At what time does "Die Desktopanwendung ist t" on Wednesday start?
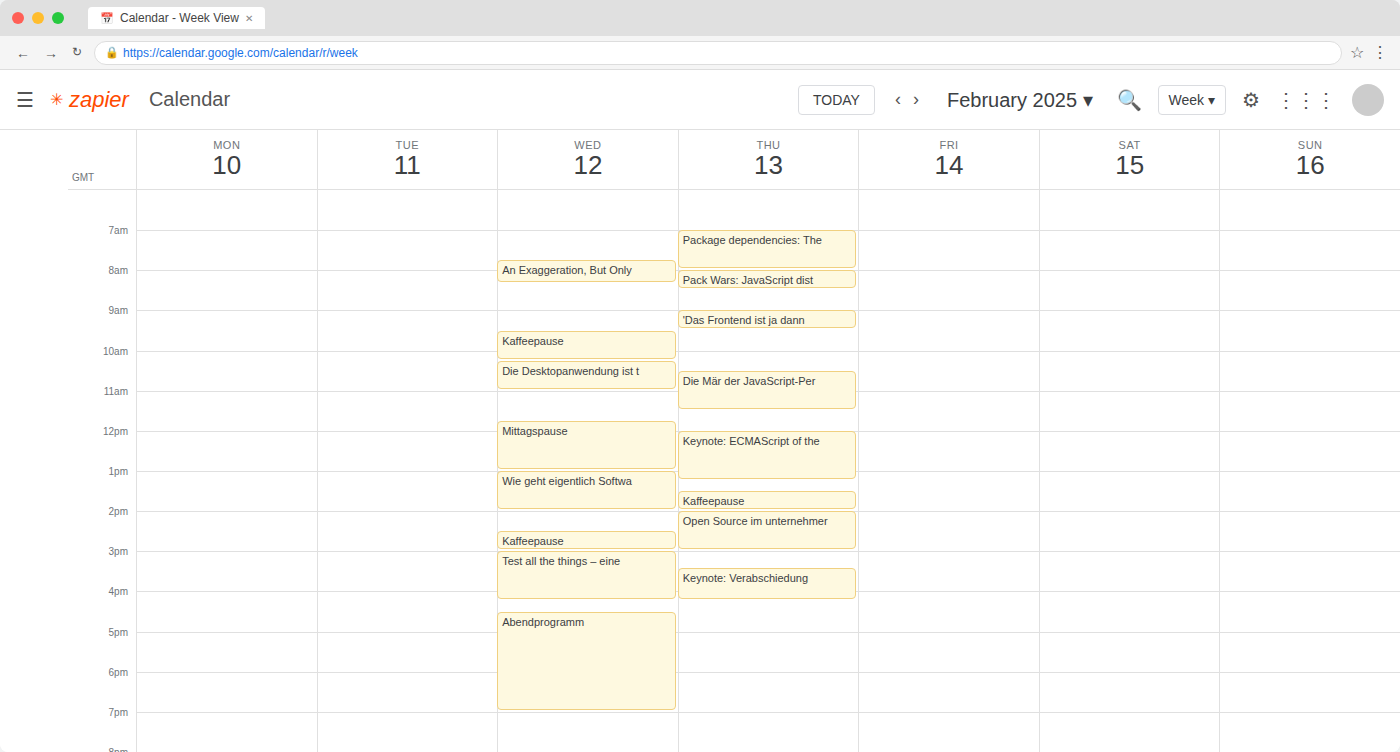
10:15 AM